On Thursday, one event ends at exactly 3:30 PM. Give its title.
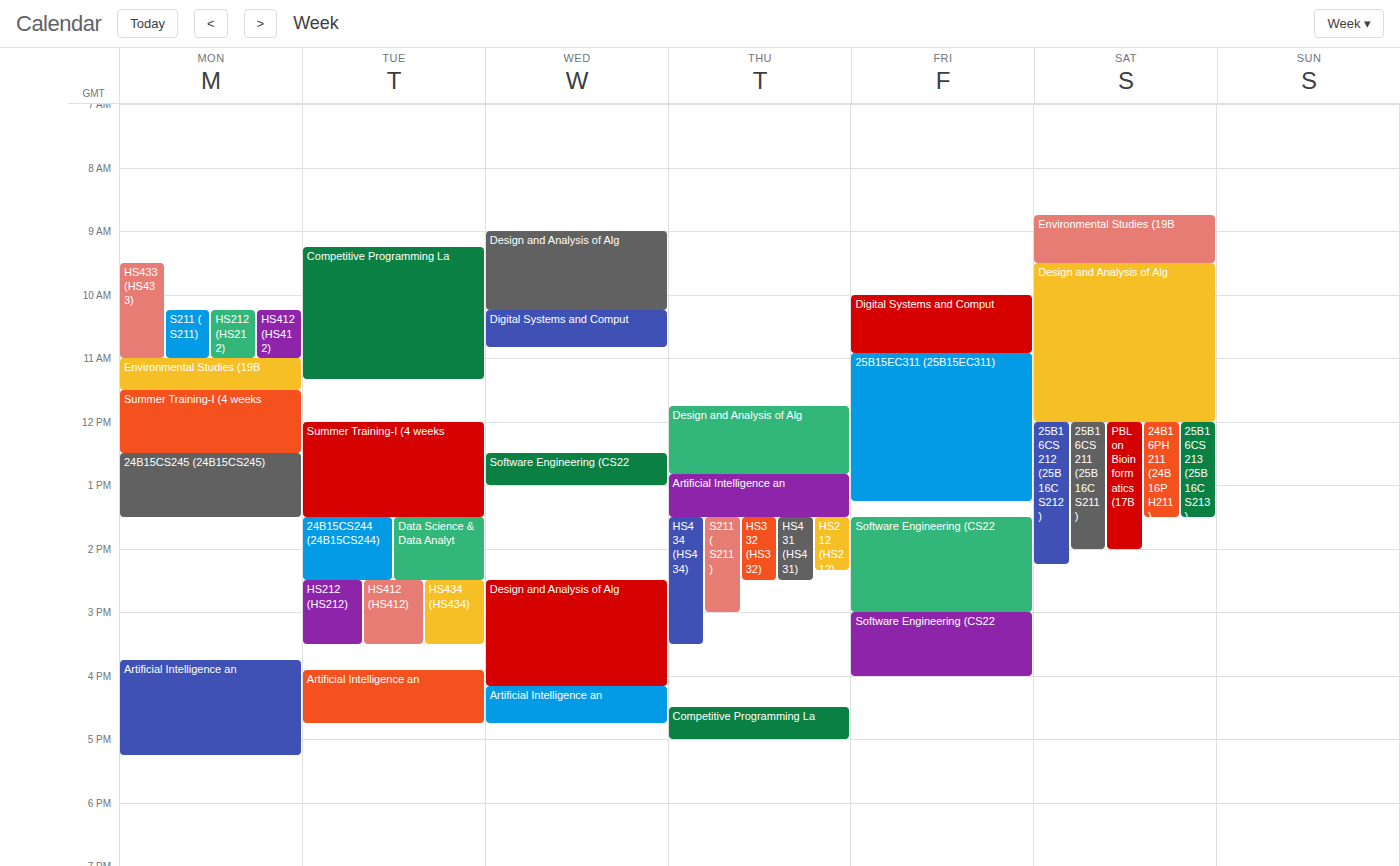
"HS434 (HS434)"